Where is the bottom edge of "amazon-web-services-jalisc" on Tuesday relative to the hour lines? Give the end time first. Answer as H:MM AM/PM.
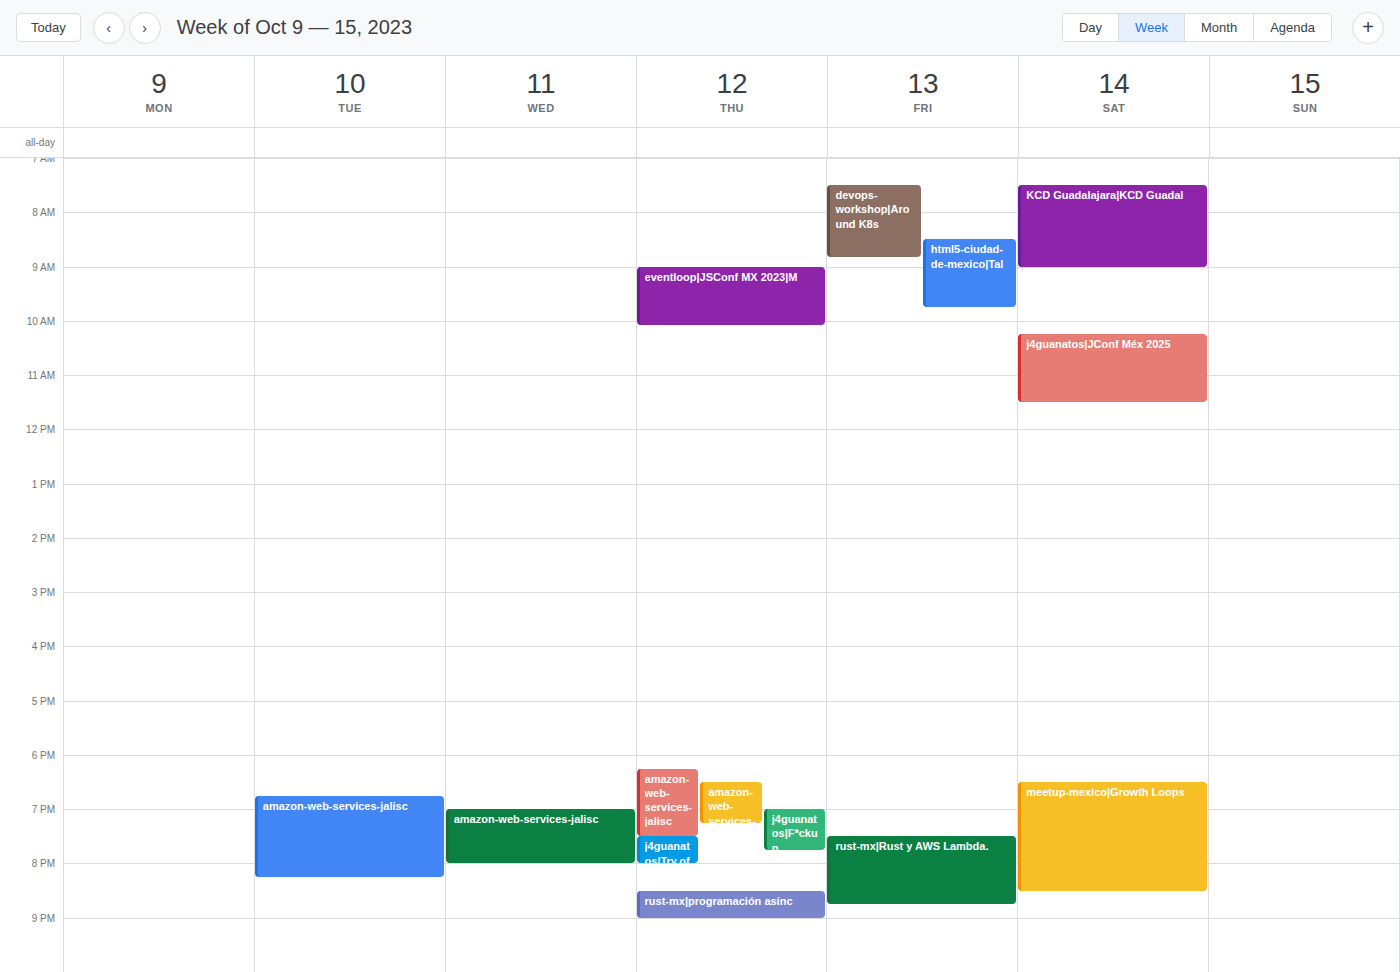
8:15 PM -- neither: a quarter of the way from the 8 PM line to the 9 PM line.